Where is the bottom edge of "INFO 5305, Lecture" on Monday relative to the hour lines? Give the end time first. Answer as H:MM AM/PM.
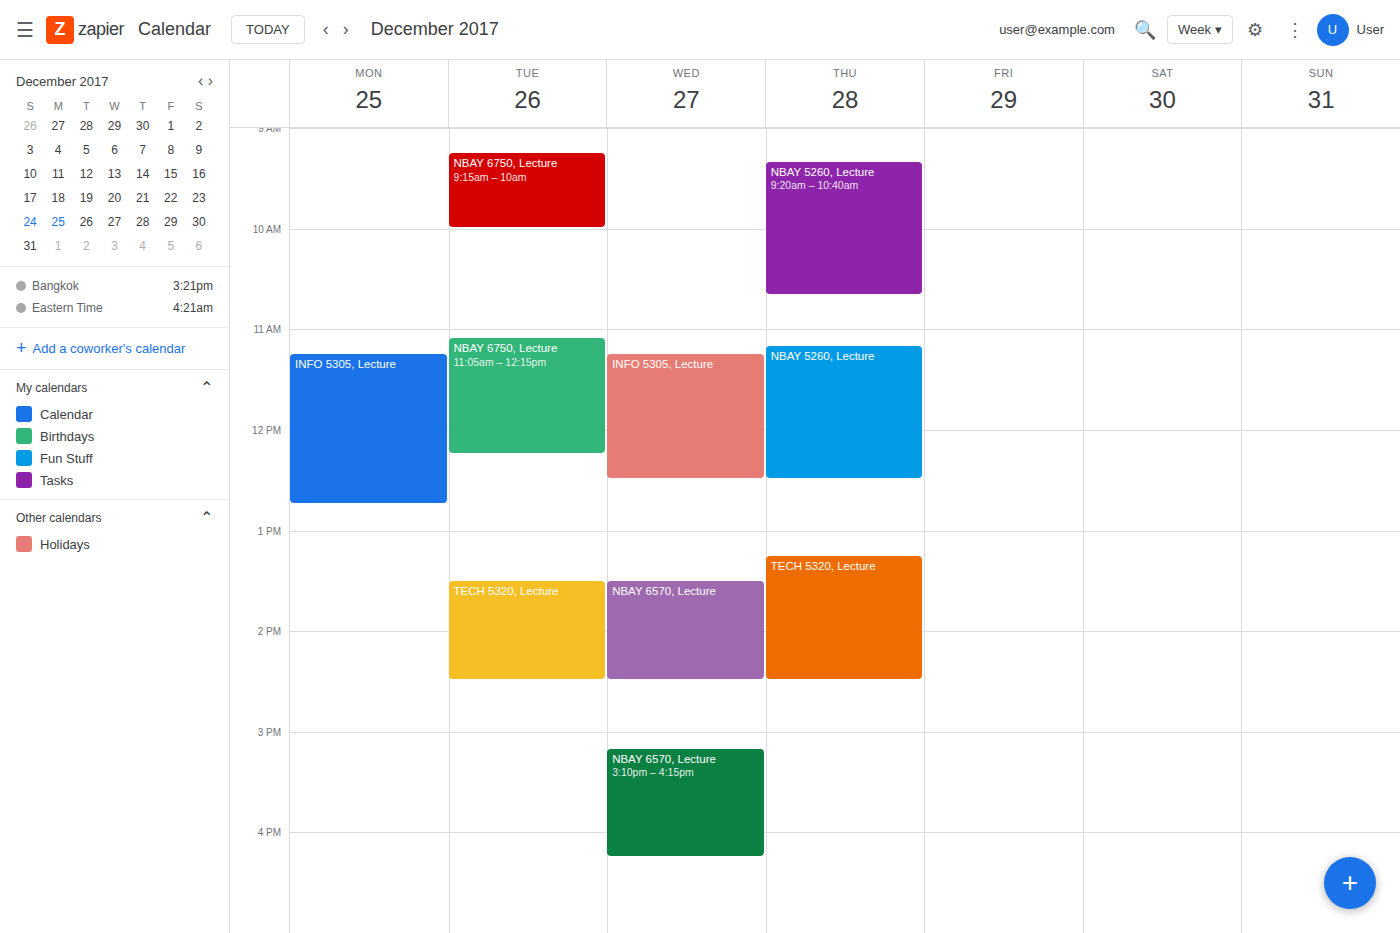
12:45 PM -- neither: three quarters of the way from the 12 PM line to the 1 PM line.